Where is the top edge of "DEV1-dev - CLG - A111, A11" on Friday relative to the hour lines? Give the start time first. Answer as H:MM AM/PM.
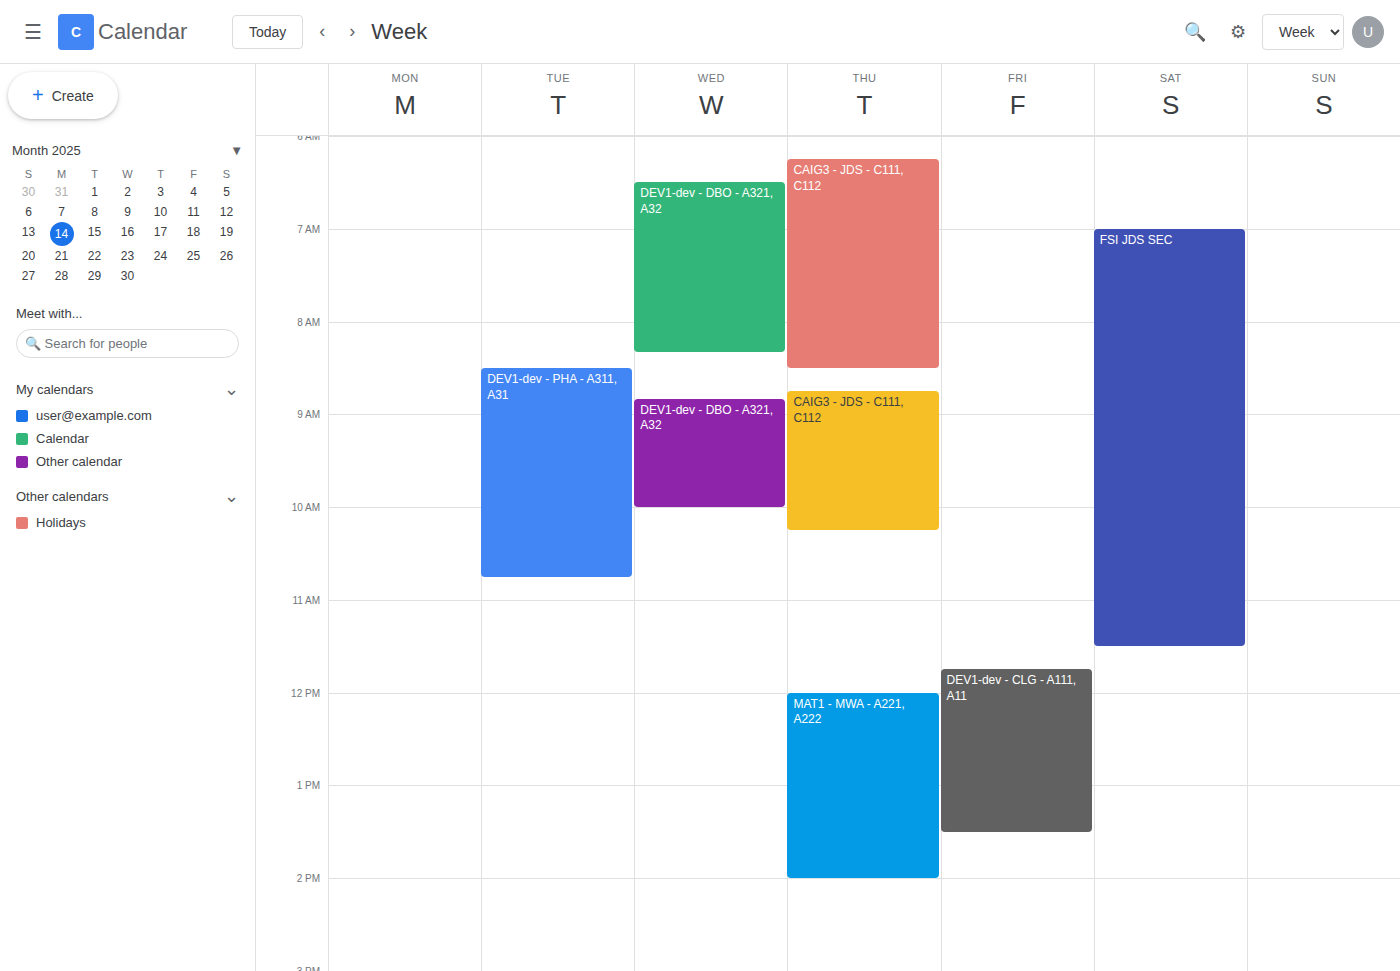
11:45 AM -- neither: three quarters of the way from the 11 AM line to the 12 PM line.